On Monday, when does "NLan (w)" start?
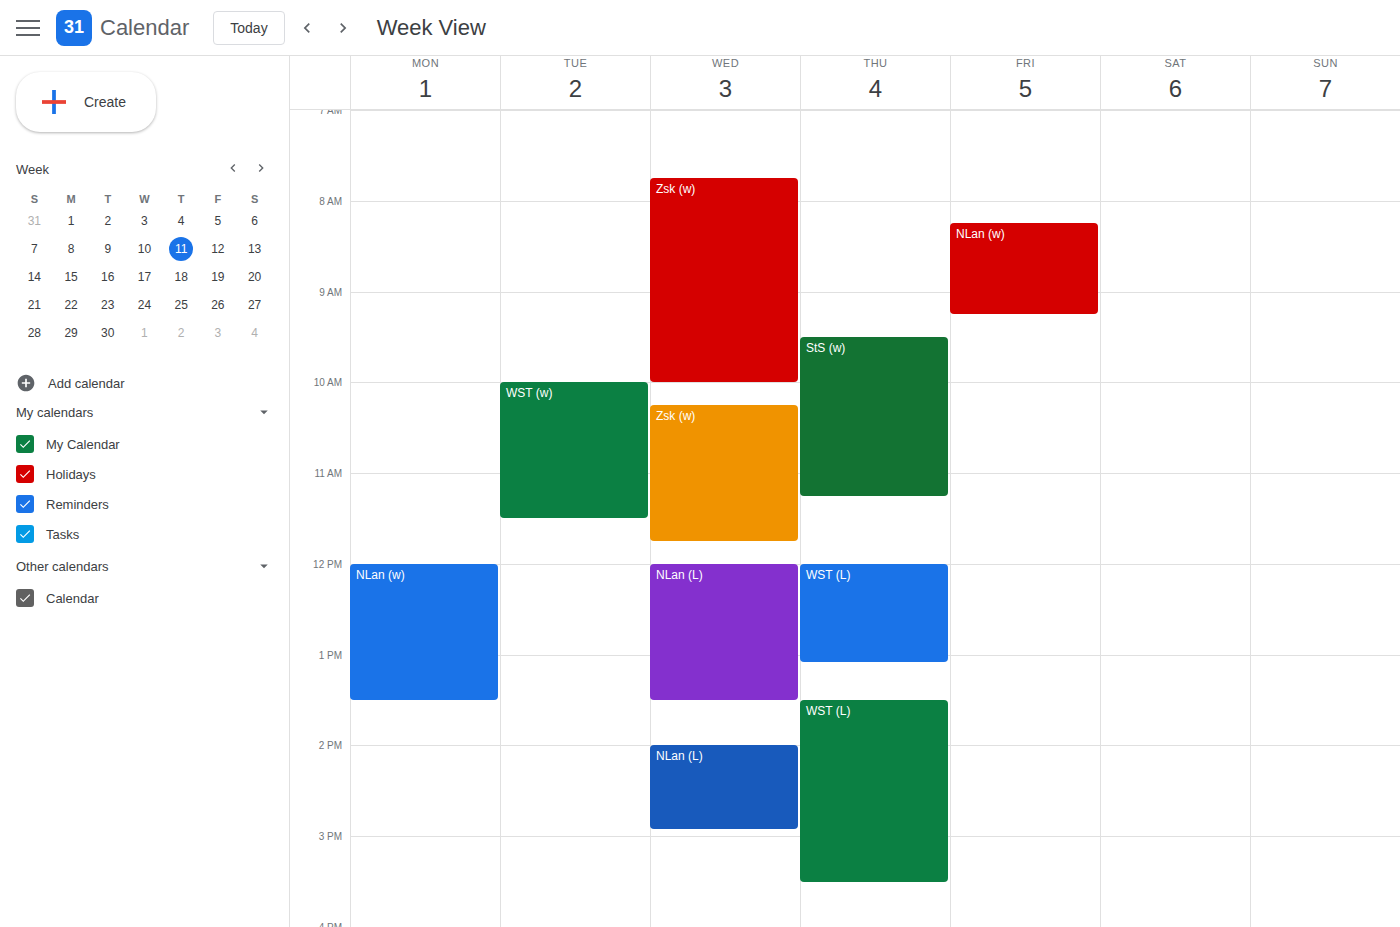
12:00 PM